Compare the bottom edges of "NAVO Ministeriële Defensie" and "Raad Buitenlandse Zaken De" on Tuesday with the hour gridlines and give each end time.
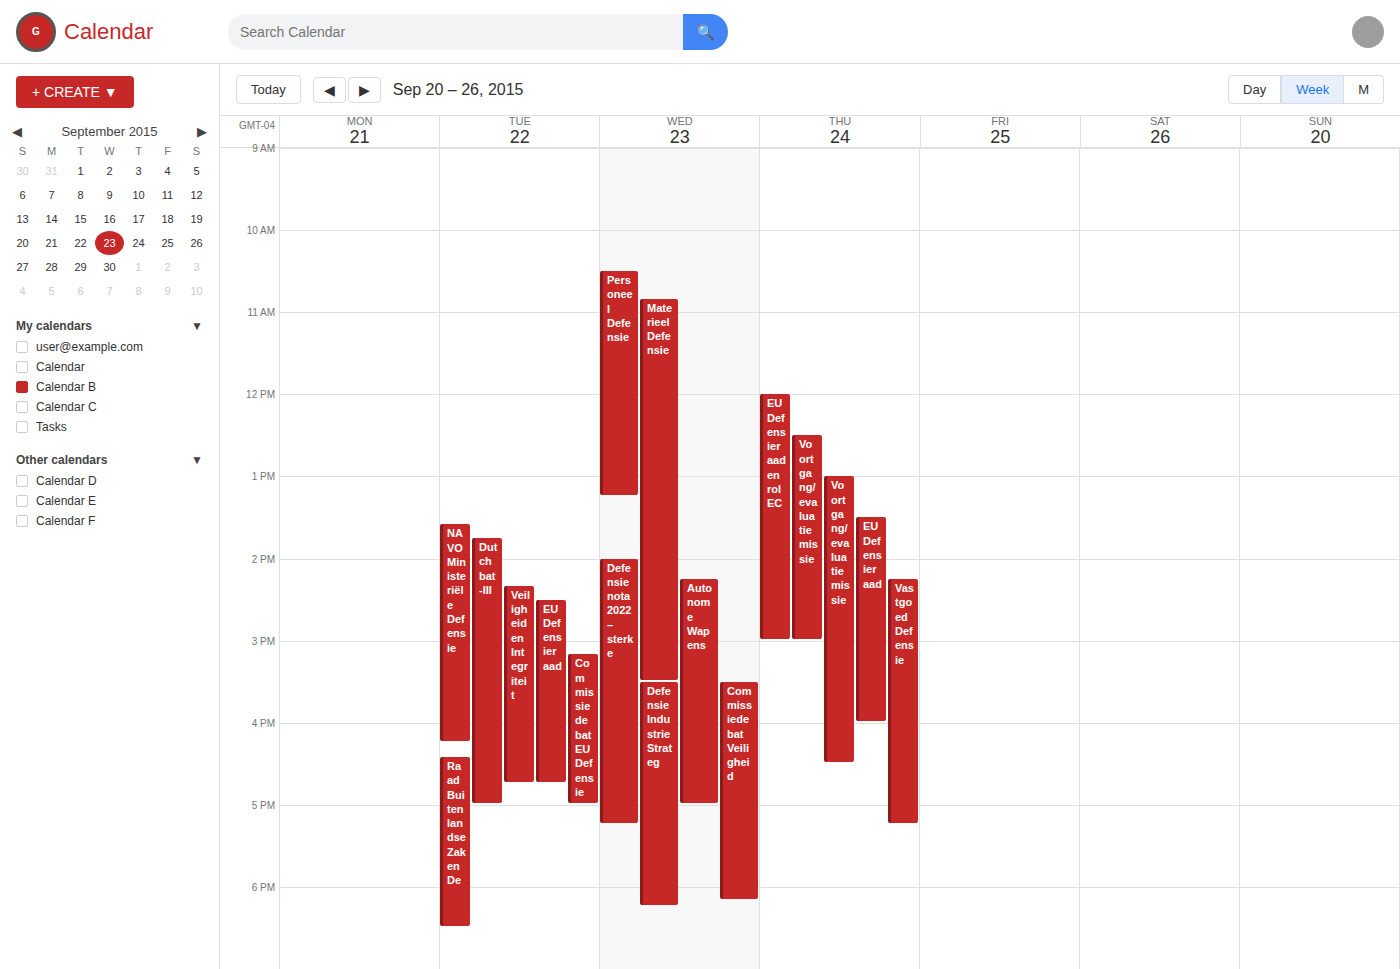
"NAVO Ministeriële Defensie": 4:15 PM, neither: a quarter of the way from the 4 PM line to the 5 PM line. "Raad Buitenlandse Zaken De": 6:30 PM, halfway between the 6 PM and 7 PM lines.